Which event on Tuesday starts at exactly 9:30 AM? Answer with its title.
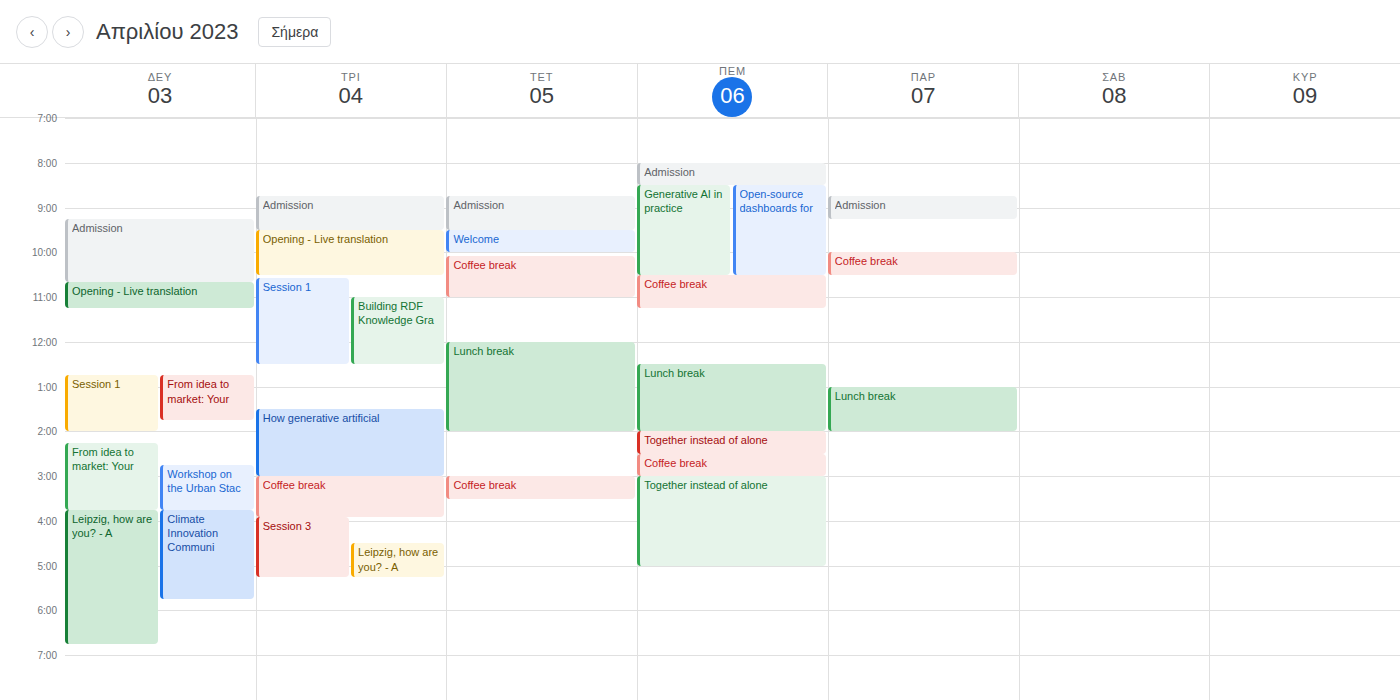
"Opening - Live translation"